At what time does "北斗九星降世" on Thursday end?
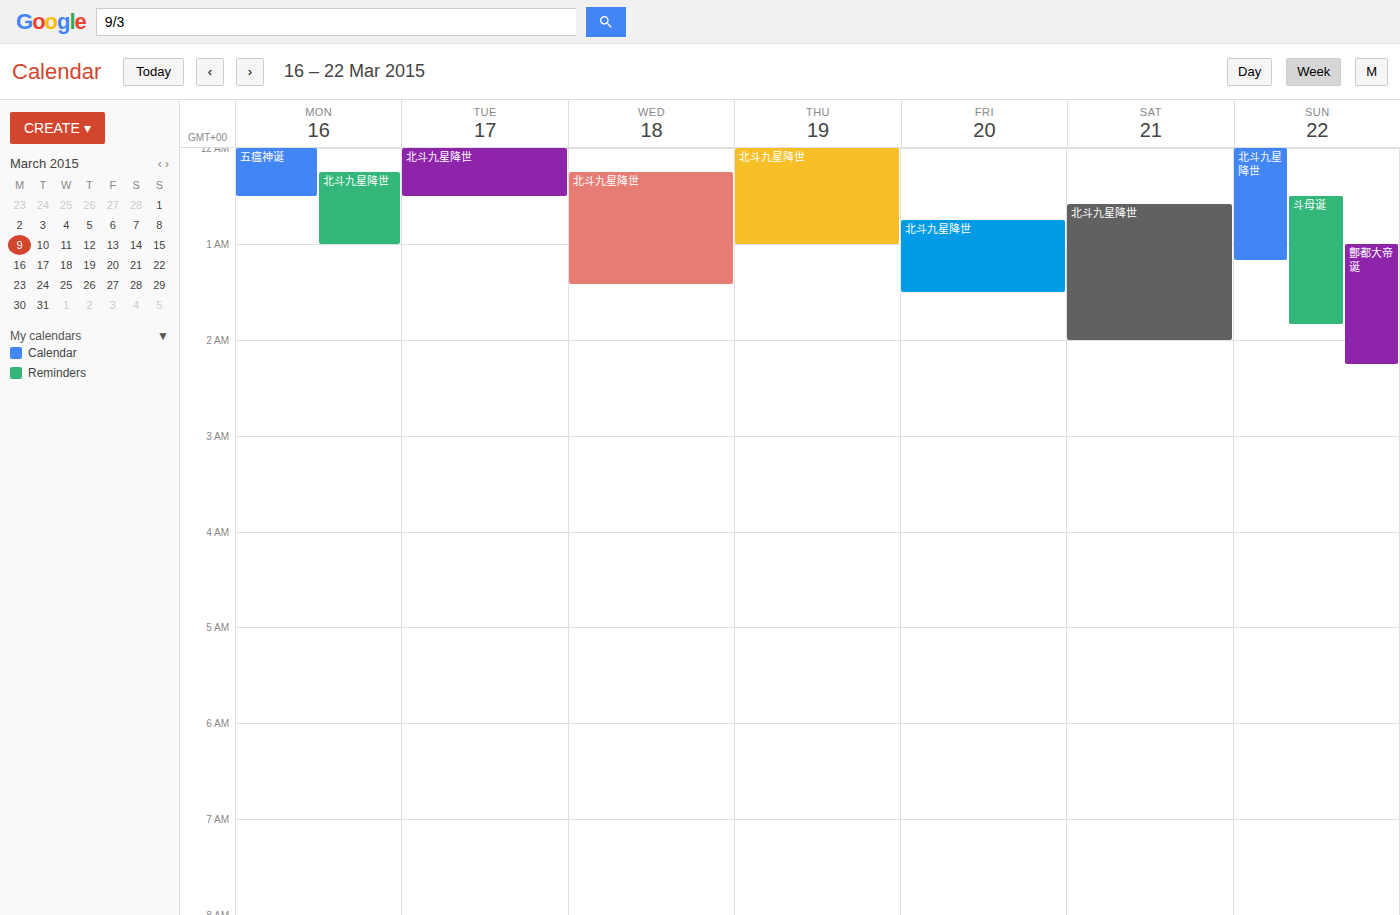
01:00